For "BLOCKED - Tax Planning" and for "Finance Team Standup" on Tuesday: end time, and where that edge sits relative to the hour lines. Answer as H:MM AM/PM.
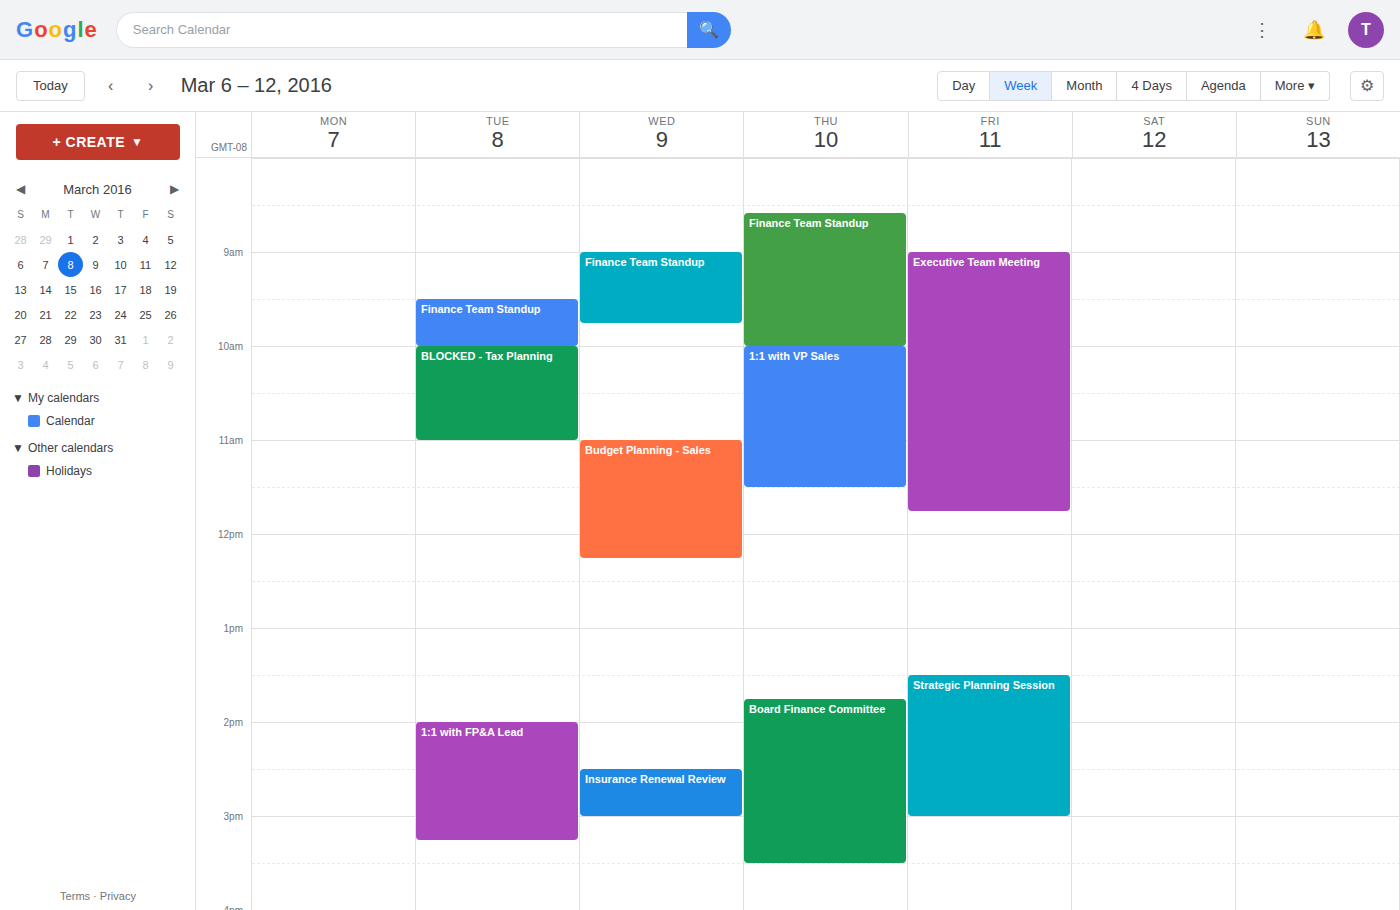
"BLOCKED - Tax Planning": 11:00 AM, exactly on the 11 AM line. "Finance Team Standup": 10:00 AM, exactly on the 10 AM line.